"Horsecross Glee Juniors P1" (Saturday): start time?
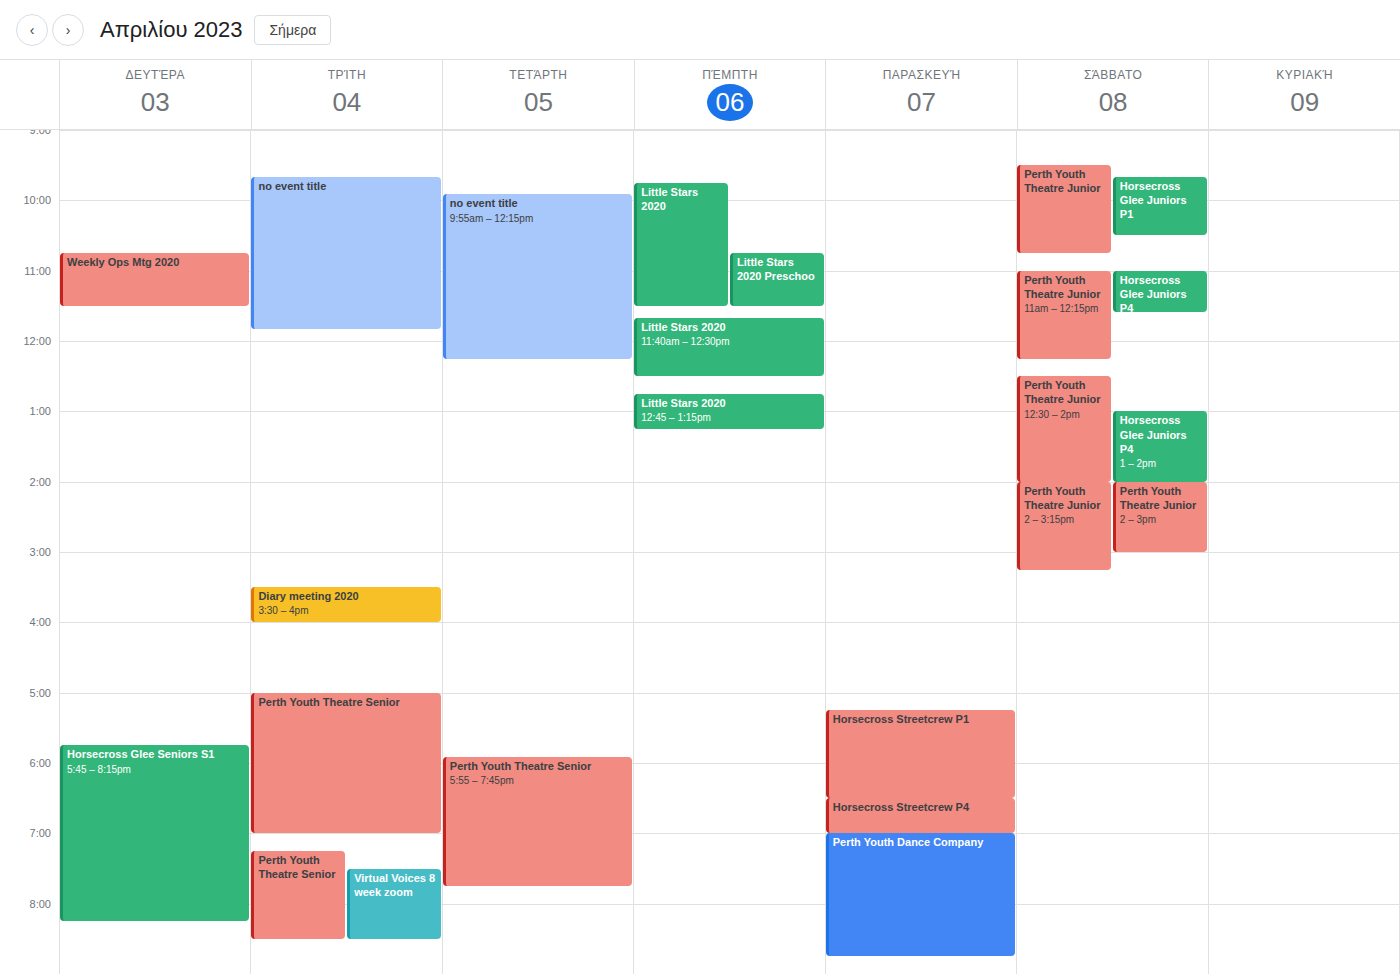
9:40 AM